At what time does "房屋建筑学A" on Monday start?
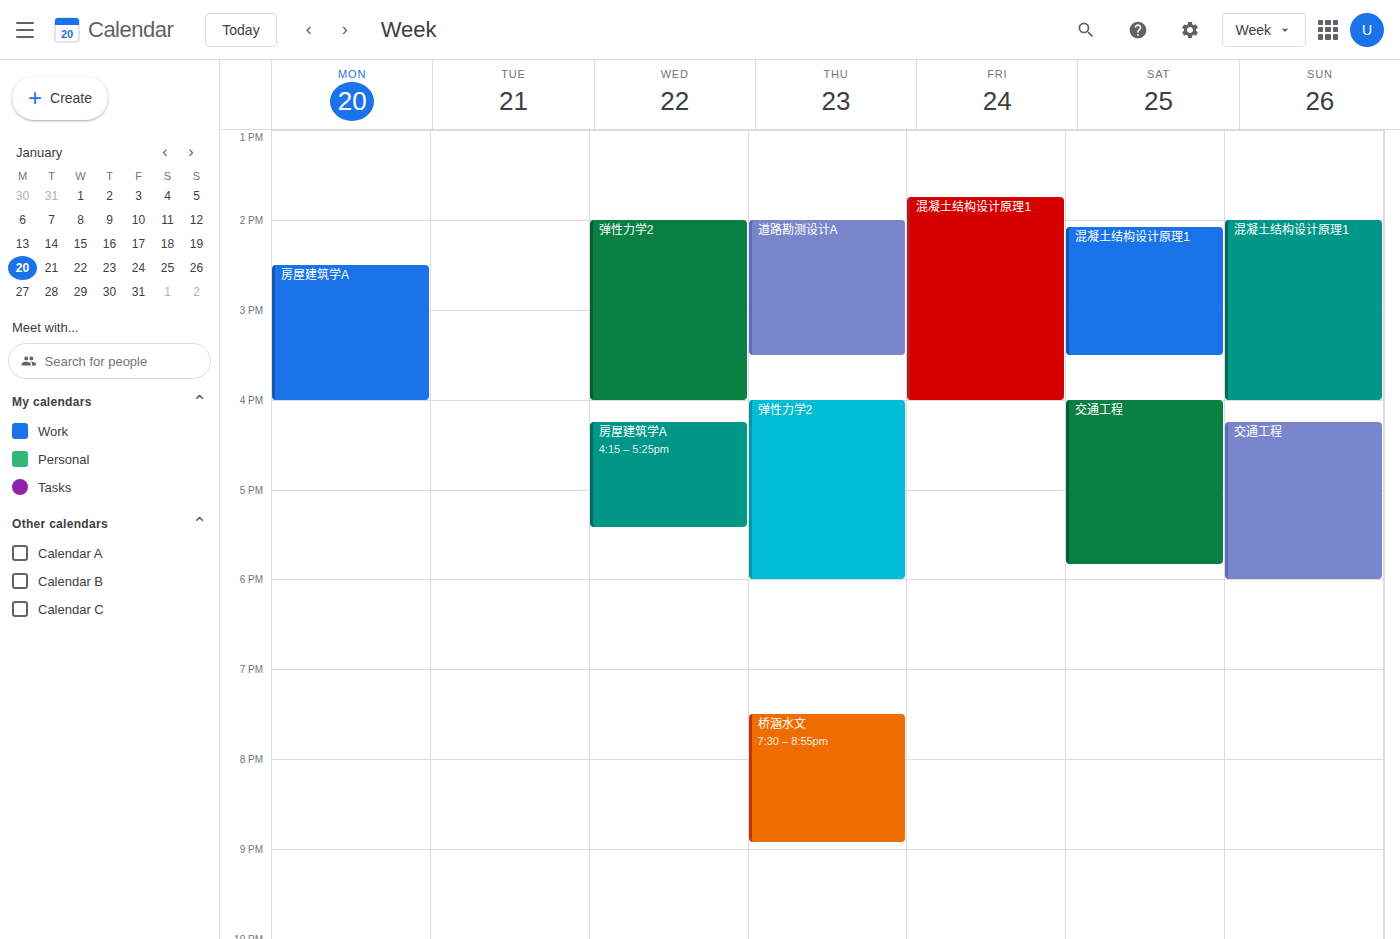
14:30